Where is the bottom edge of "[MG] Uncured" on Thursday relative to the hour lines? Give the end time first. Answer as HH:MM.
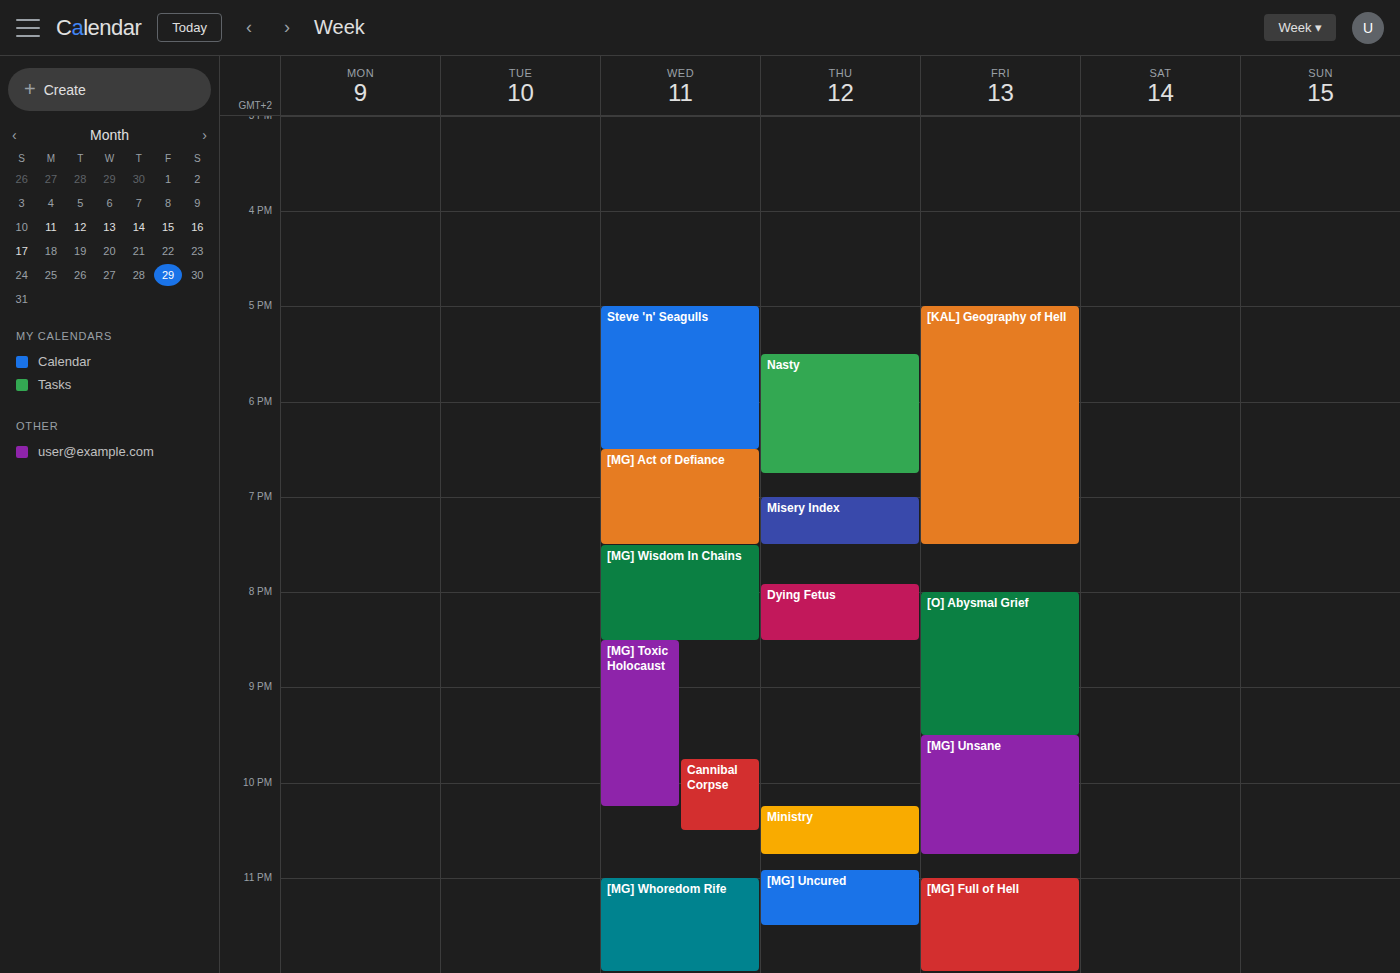
23:30 -- halfway between the 23:00 and 24:00 lines.